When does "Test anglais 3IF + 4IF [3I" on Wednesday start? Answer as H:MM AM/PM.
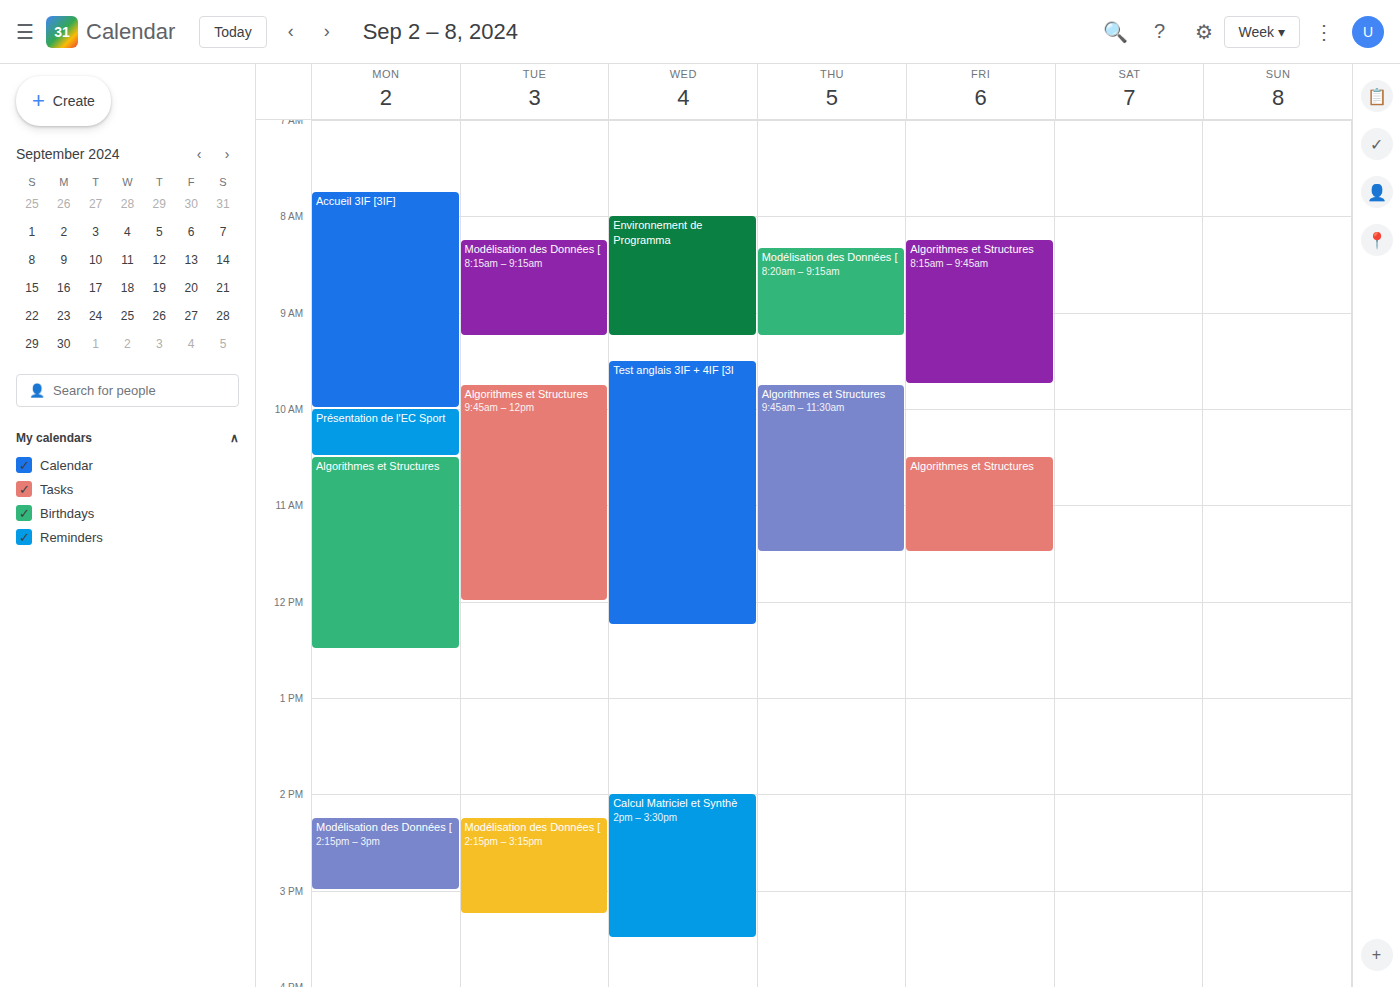
9:30 AM